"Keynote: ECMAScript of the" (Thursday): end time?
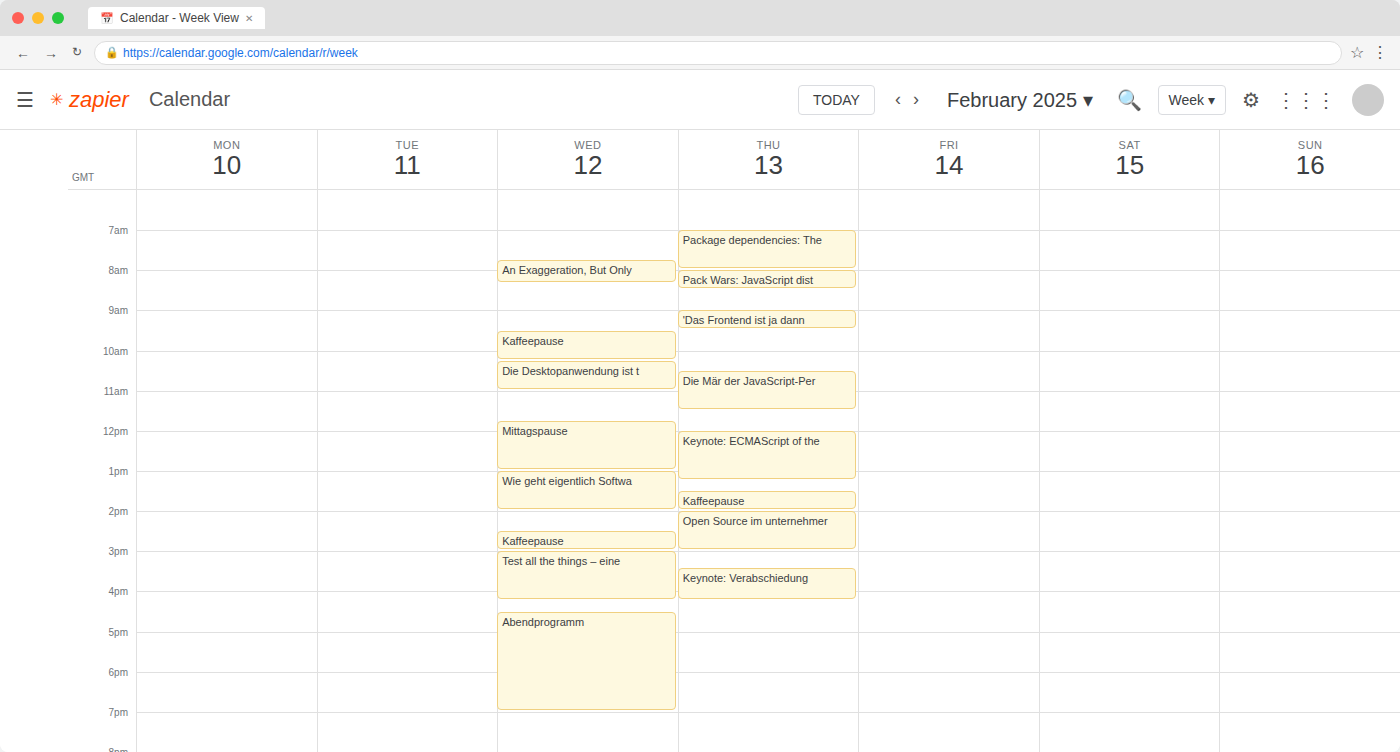
1:15 PM